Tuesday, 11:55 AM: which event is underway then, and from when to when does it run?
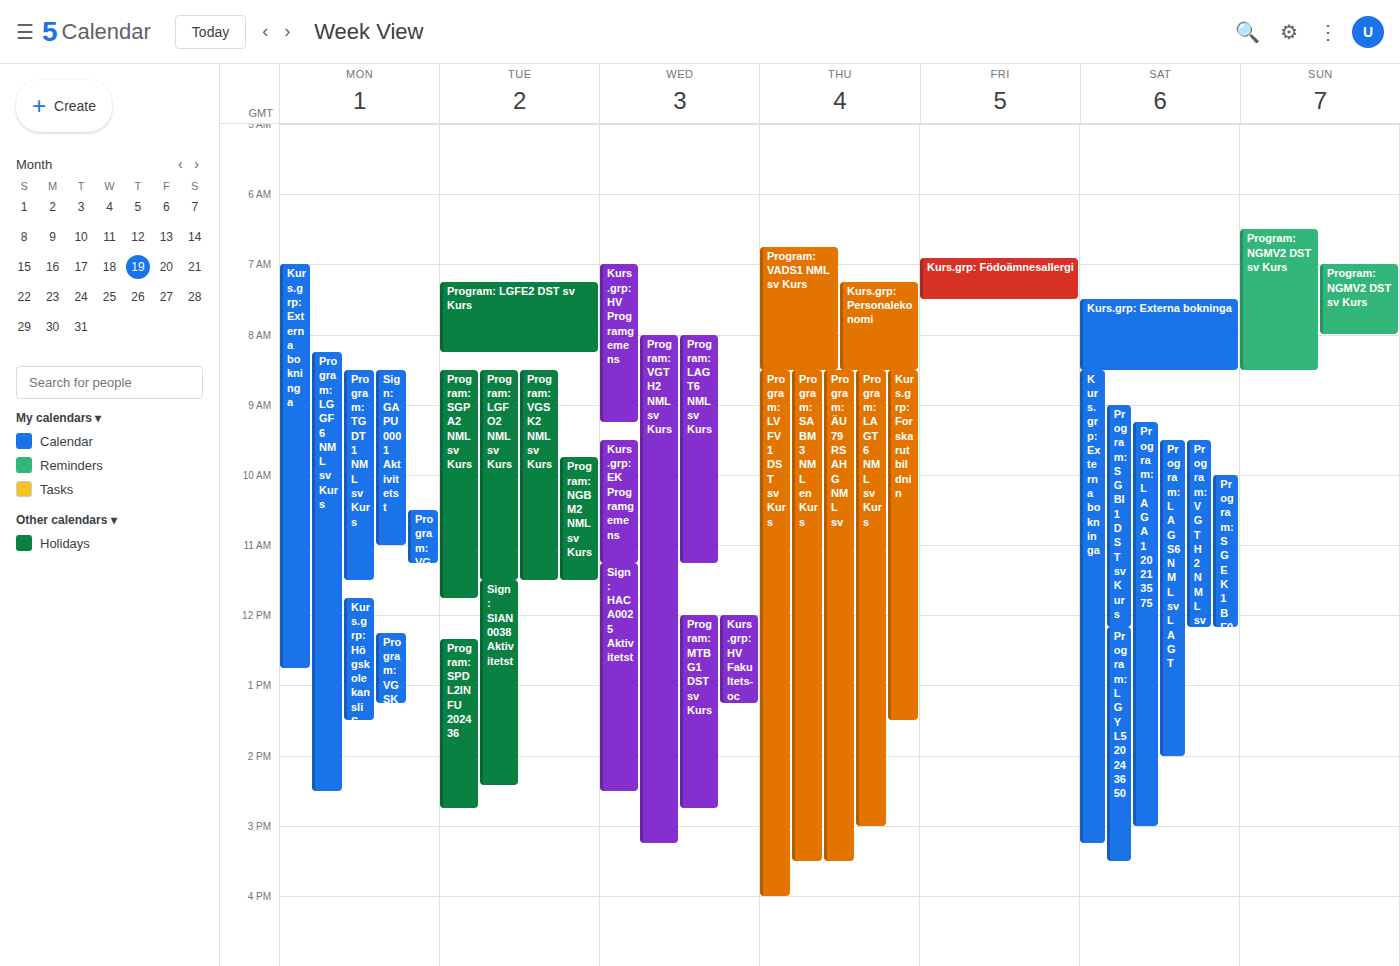
"Sign: SIAN0038 Aktivitetst", 11:30 AM to 2:25 PM